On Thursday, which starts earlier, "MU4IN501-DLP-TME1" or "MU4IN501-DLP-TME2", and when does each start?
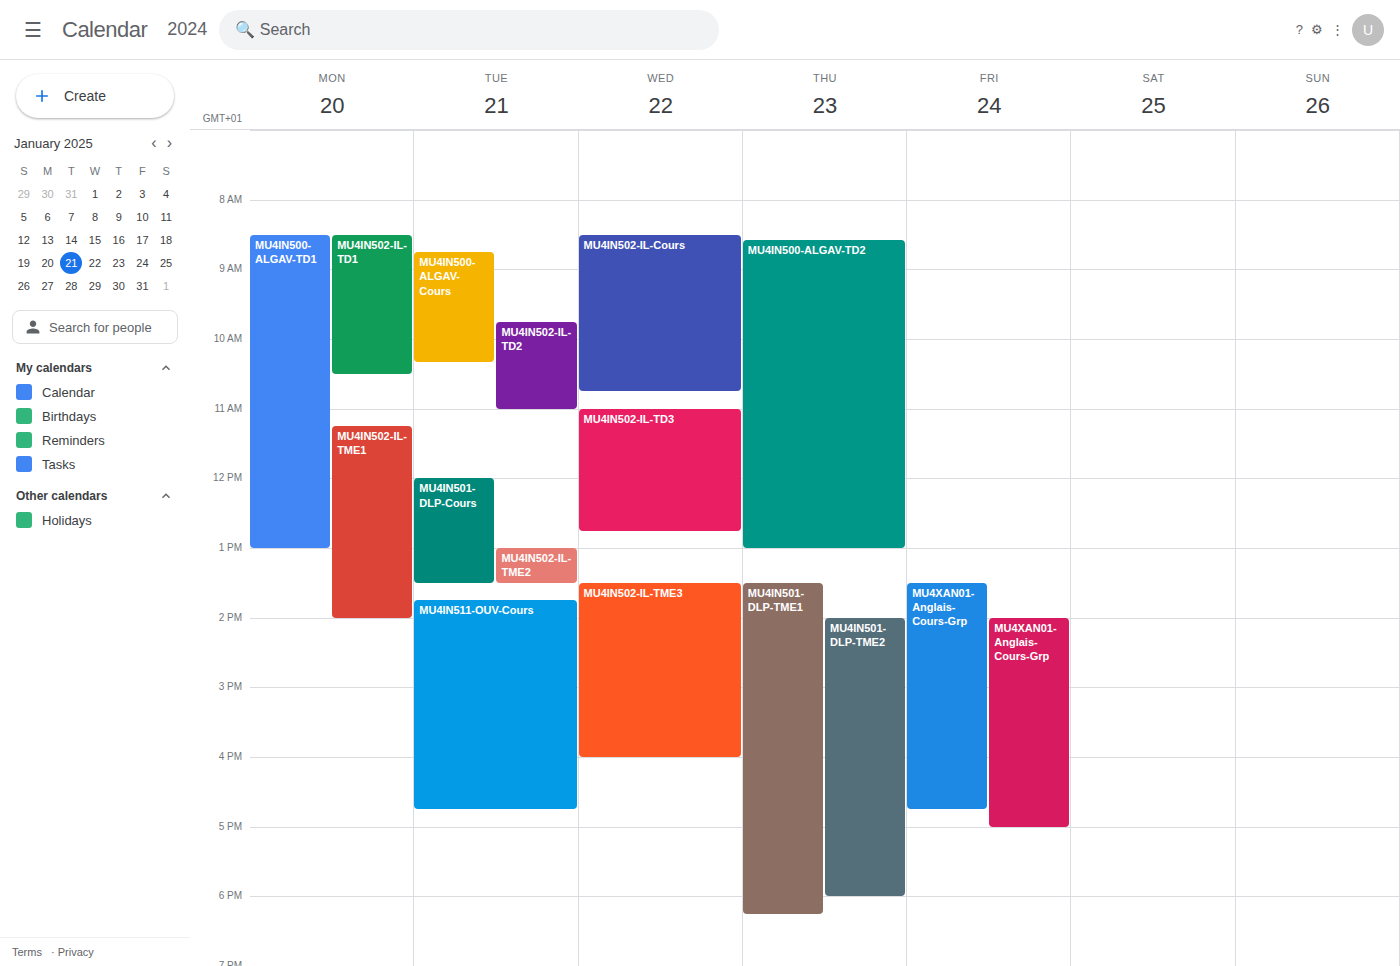
"MU4IN501-DLP-TME1" 1:30 PM; "MU4IN501-DLP-TME2" 2:00 PM.